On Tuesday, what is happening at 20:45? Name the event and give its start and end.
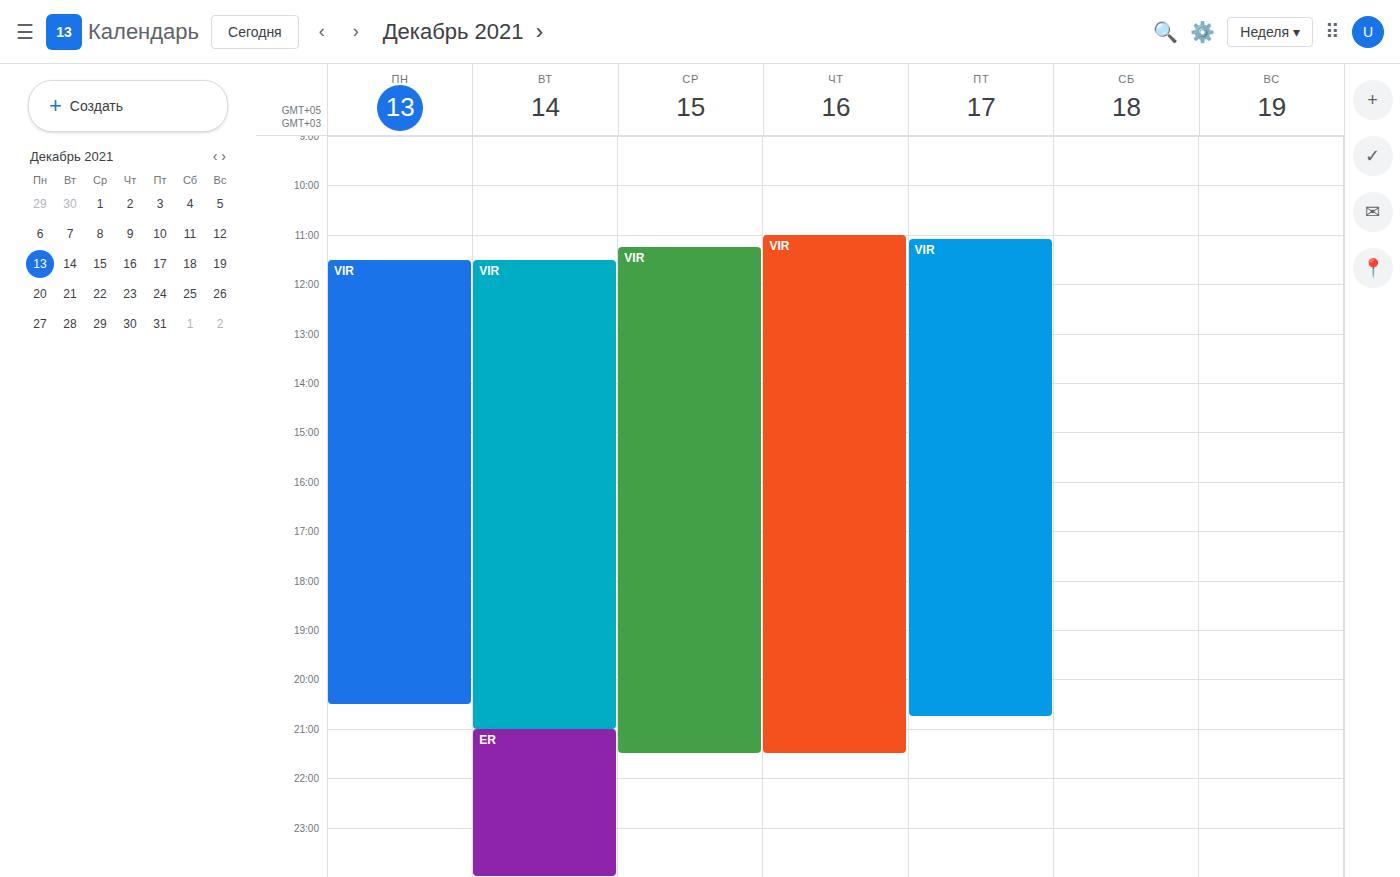
"VIR", 11:30 to 21:00